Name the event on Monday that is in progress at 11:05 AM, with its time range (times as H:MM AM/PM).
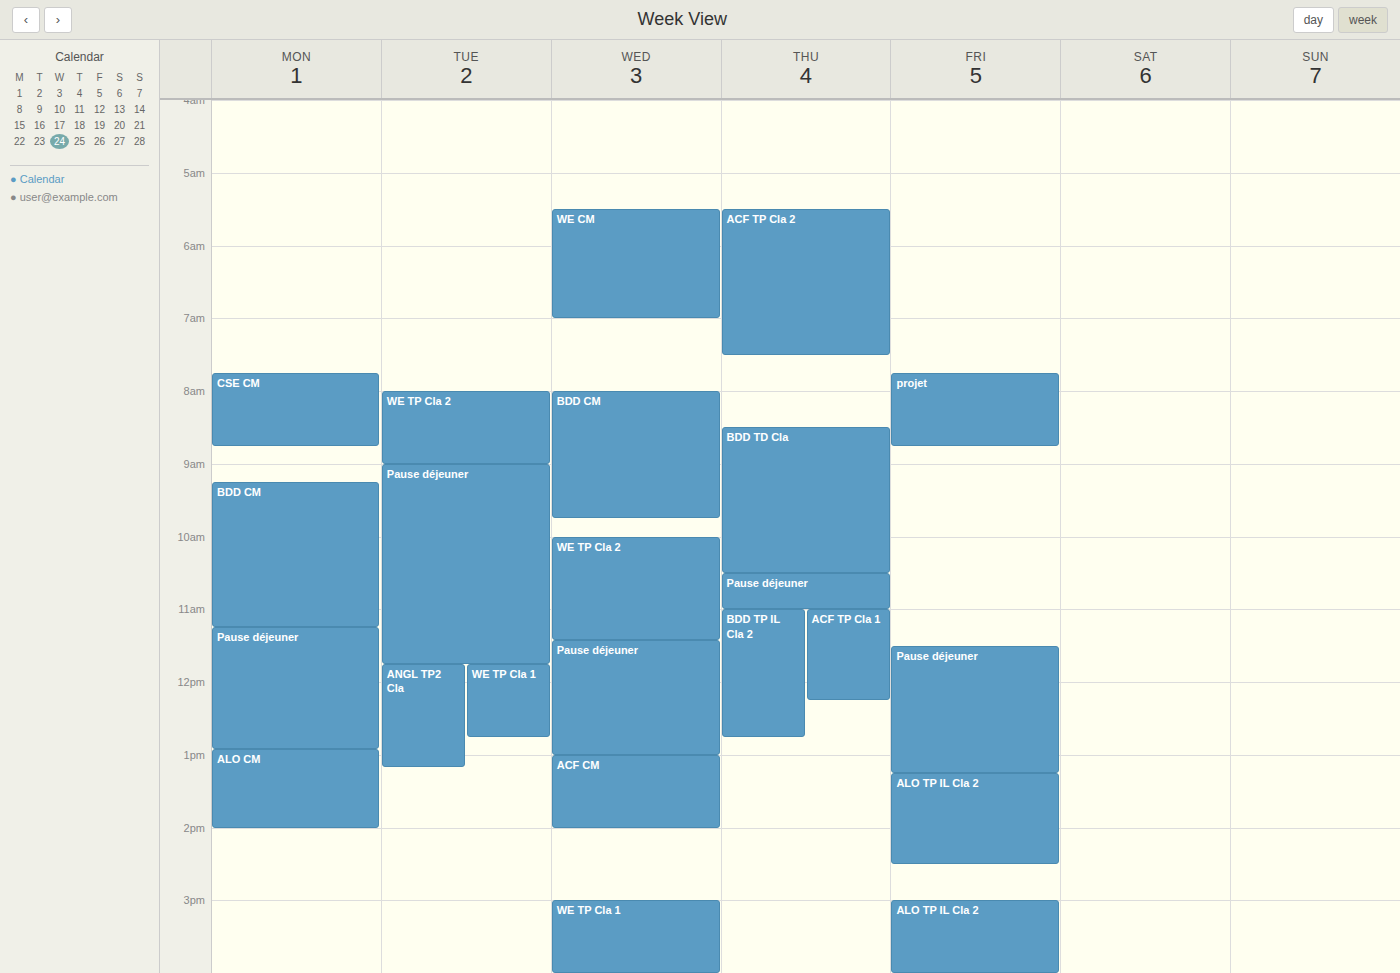
"BDD CM", 9:15 AM to 11:15 AM